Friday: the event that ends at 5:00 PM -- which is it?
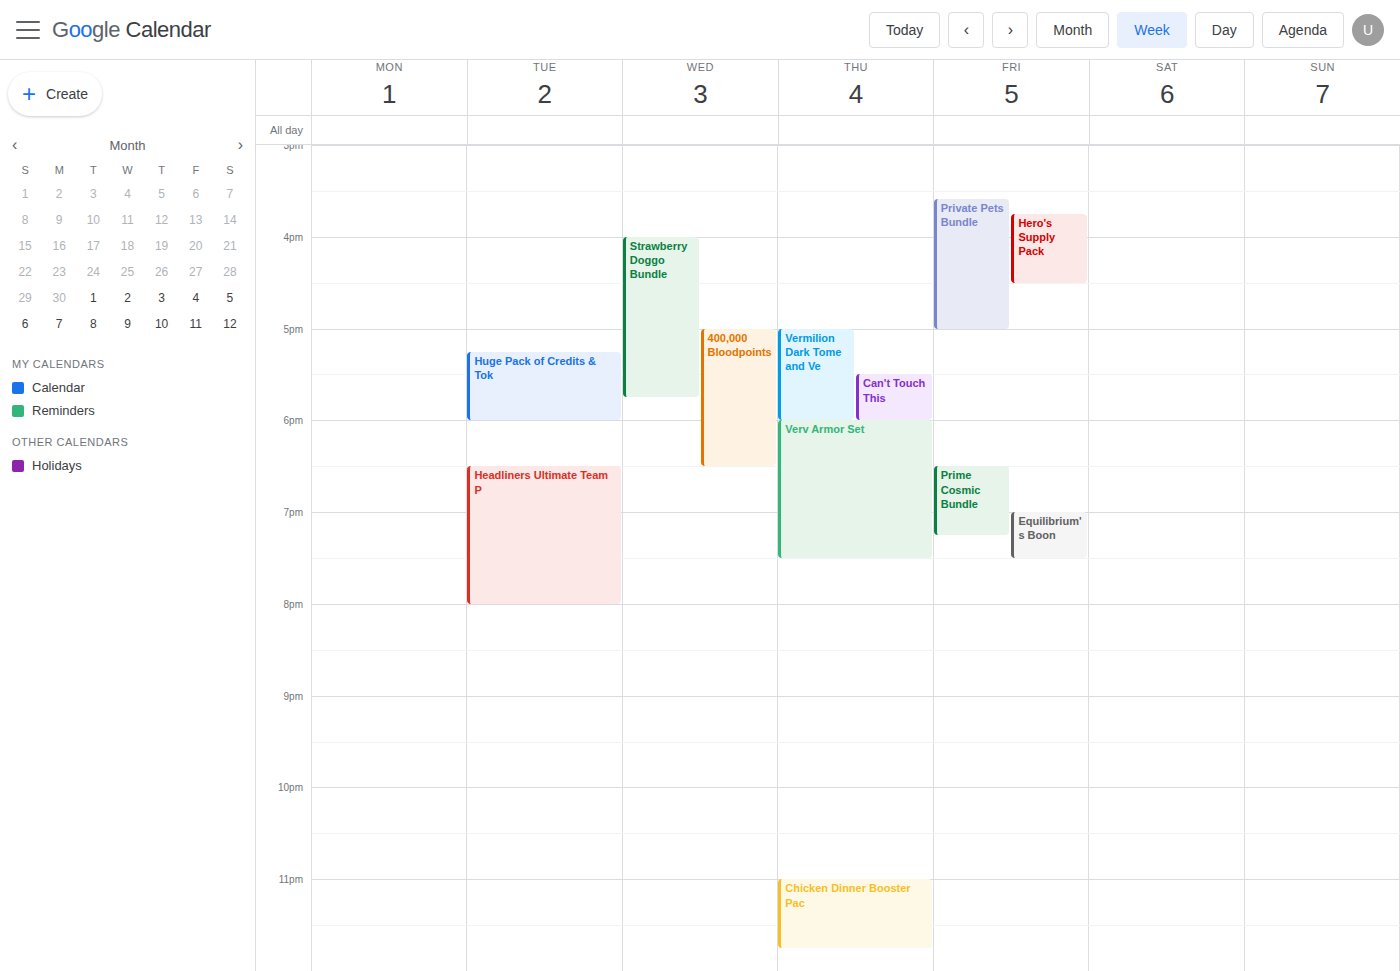
"Private Pets Bundle"